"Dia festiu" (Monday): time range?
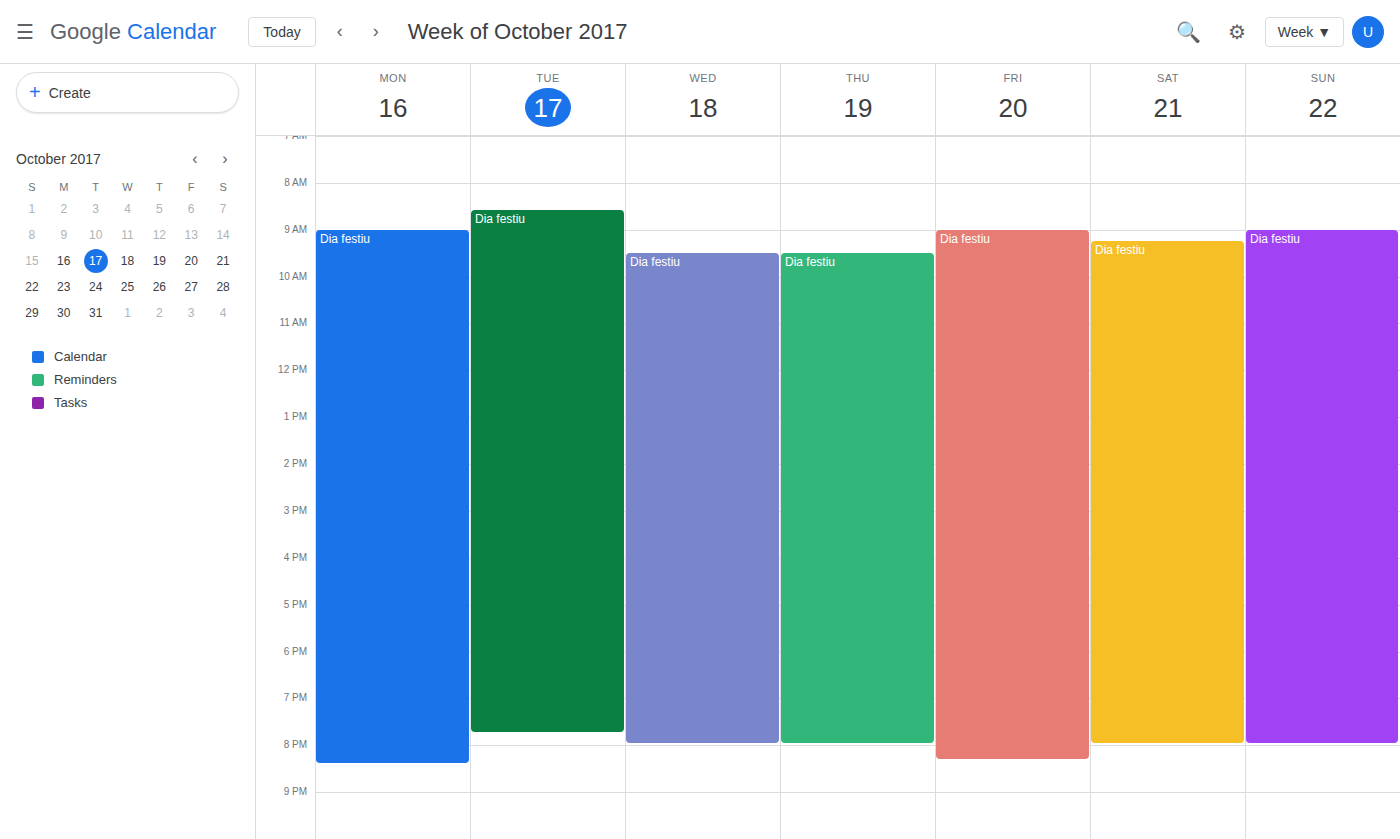
9:00 AM to 8:25 PM